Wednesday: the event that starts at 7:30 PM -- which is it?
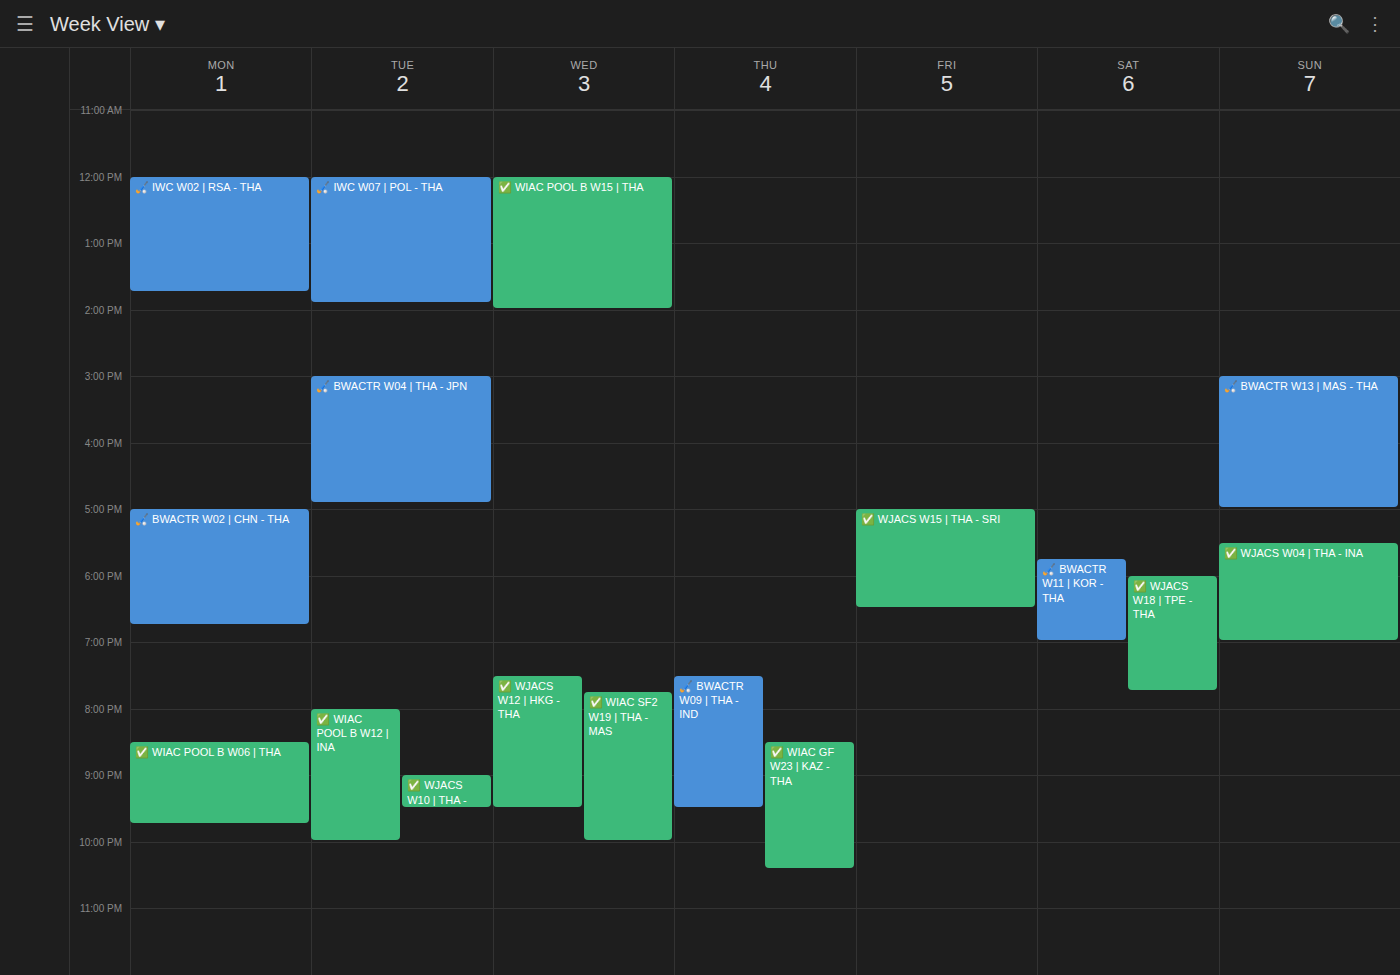
"✅ WJACS W12 | HKG - THA"